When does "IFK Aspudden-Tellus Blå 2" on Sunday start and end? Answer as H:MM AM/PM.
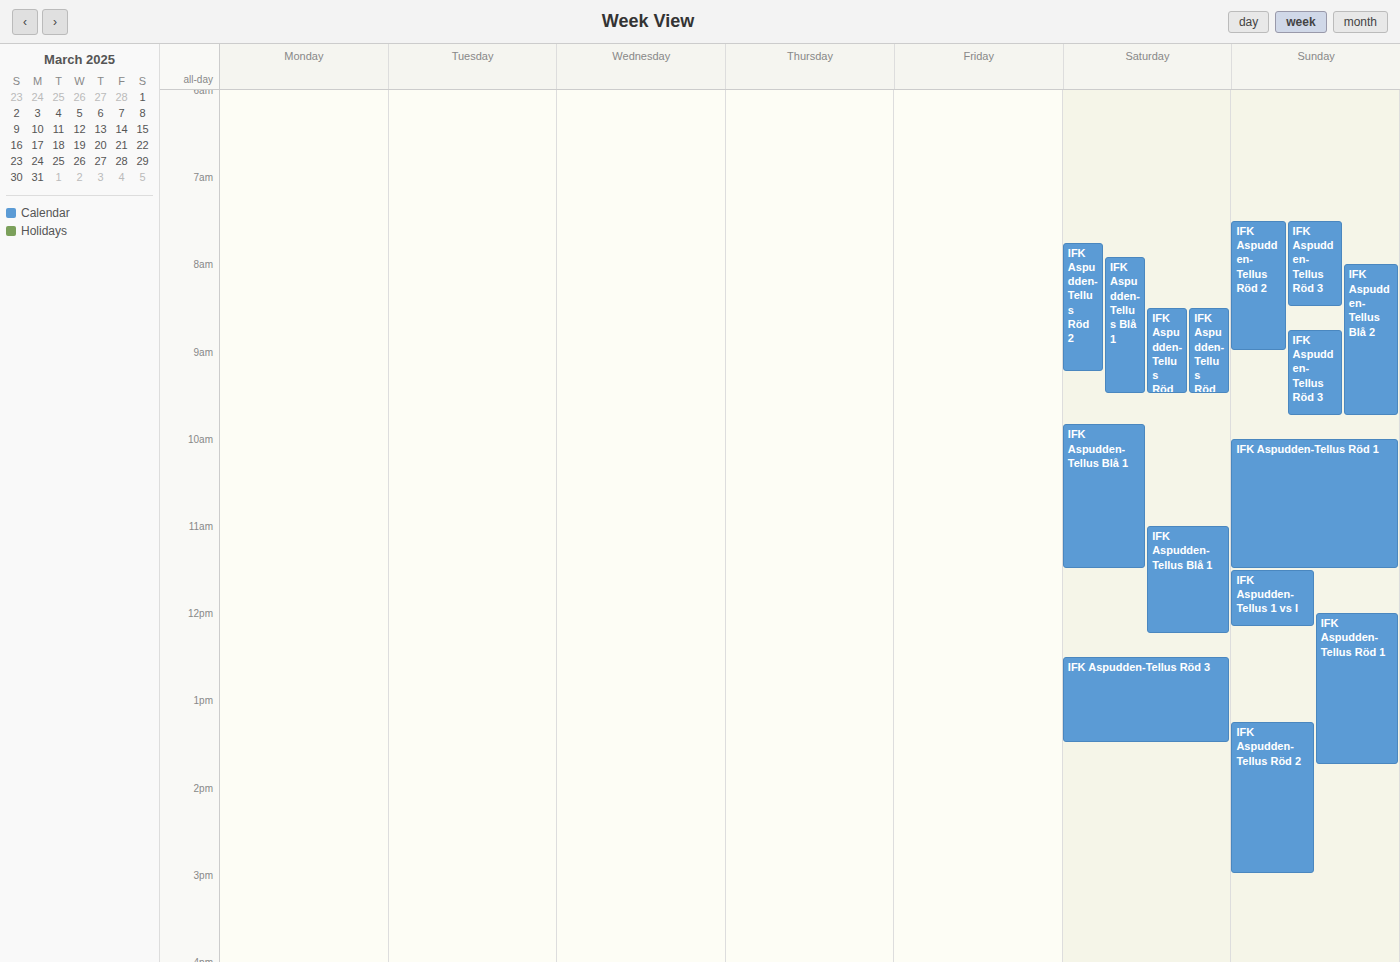
8:00 AM to 9:45 AM